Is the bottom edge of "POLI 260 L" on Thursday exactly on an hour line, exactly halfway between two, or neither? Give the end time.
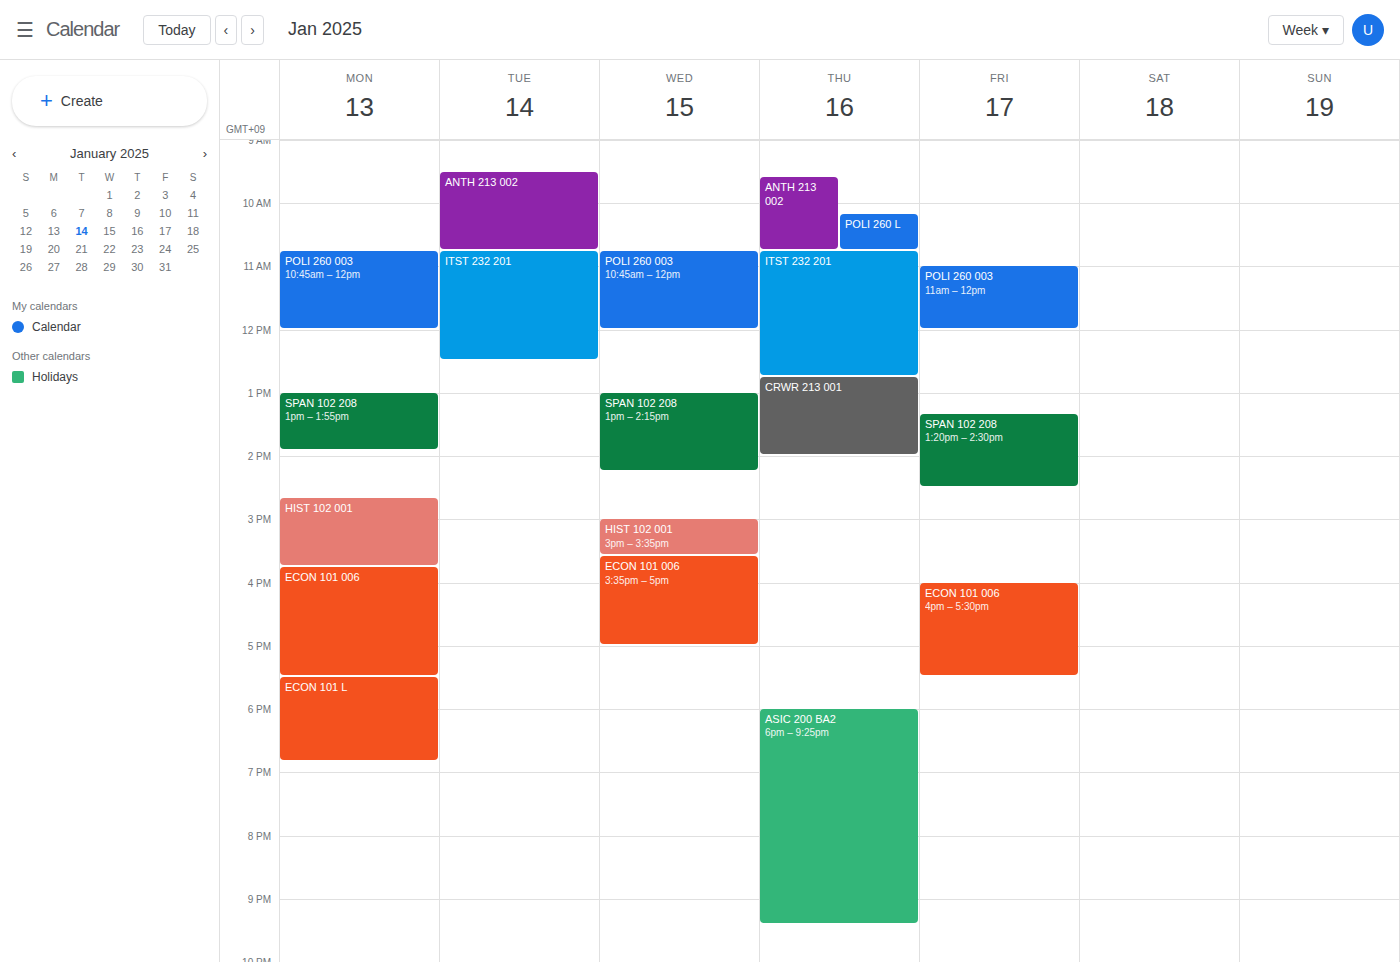
10:45 AM -- neither: three quarters of the way from the 10 AM line to the 11 AM line.